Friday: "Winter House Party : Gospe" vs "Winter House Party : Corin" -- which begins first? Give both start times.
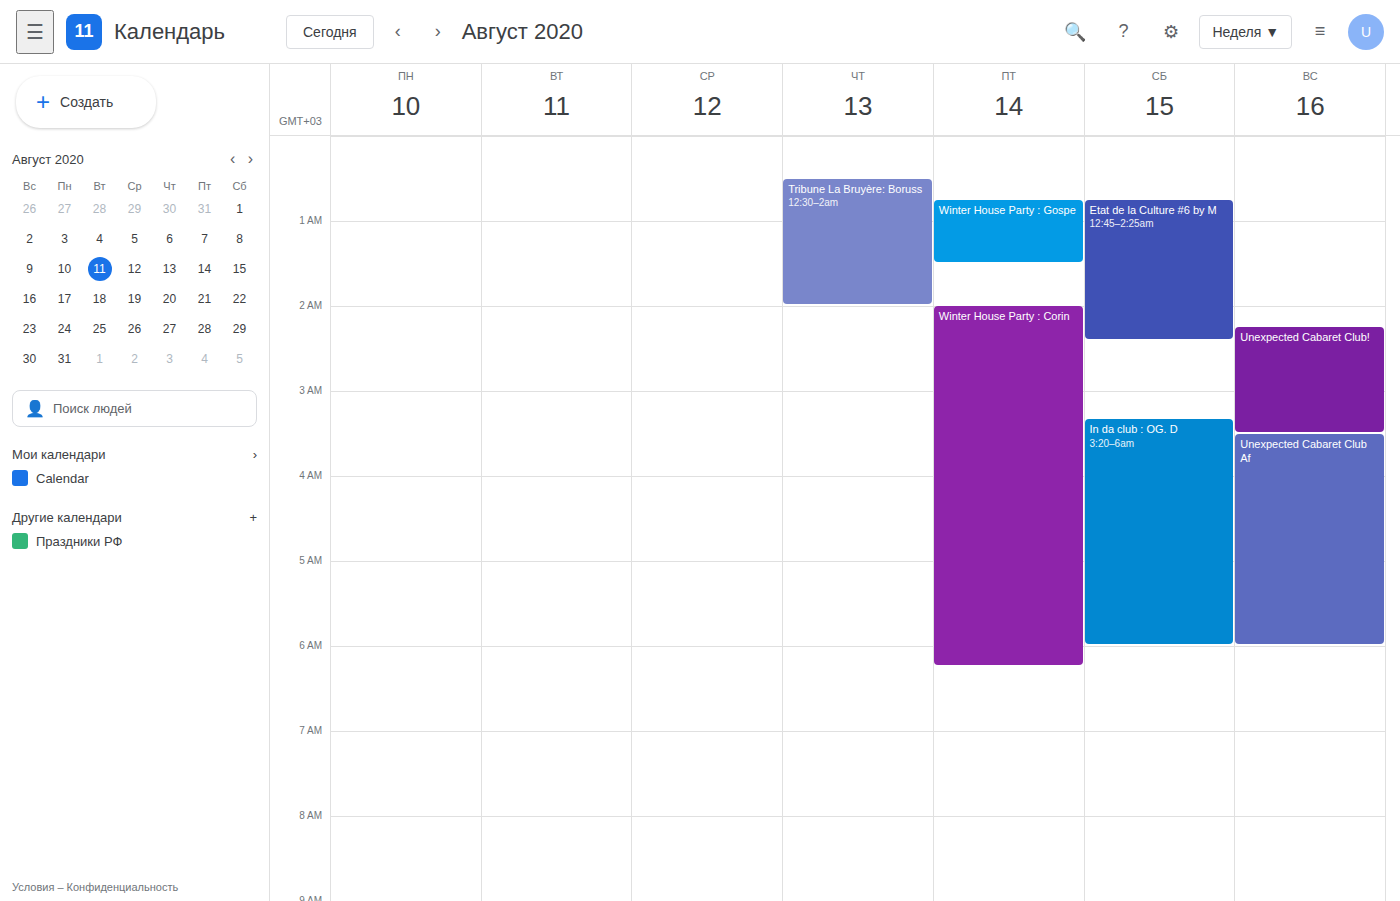
"Winter House Party : Gospe" 12:45 AM; "Winter House Party : Corin" 2:00 AM.